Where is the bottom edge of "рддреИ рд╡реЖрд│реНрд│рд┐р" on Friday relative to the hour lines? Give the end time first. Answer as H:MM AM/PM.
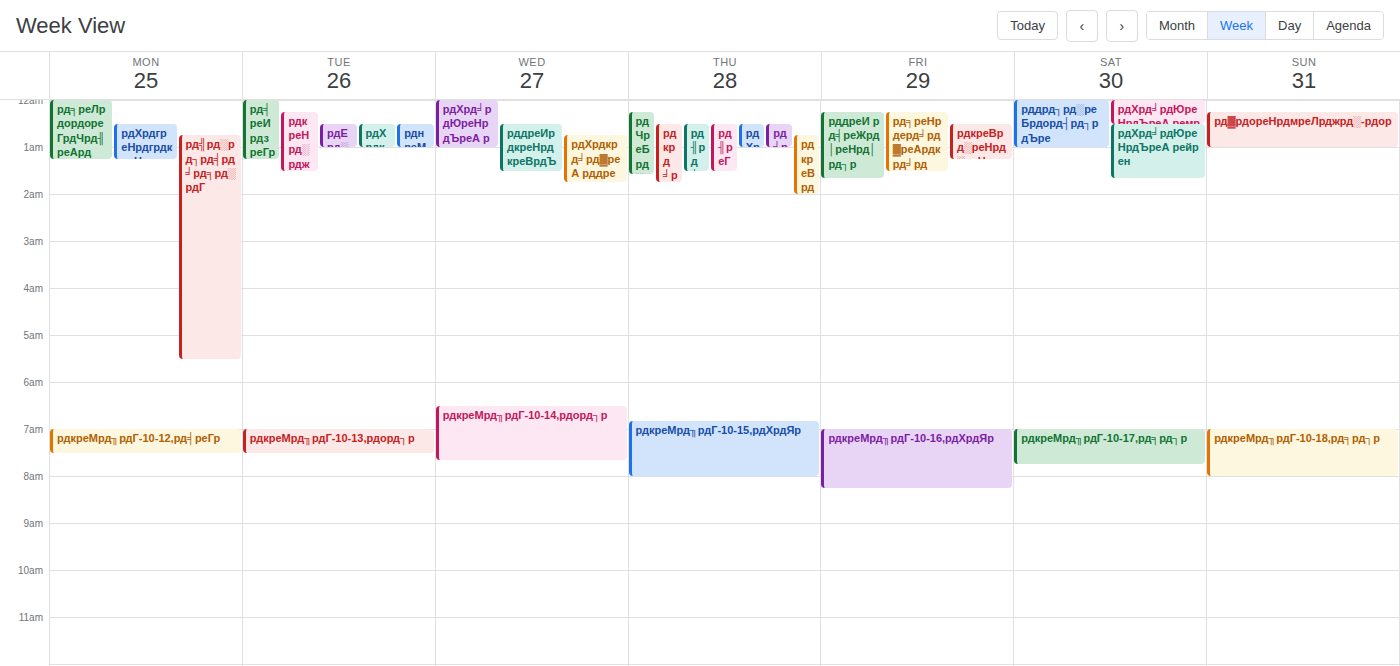
1:40 AM -- neither: 40 minutes below the 1 AM line and 20 minutes above the 2 AM line.